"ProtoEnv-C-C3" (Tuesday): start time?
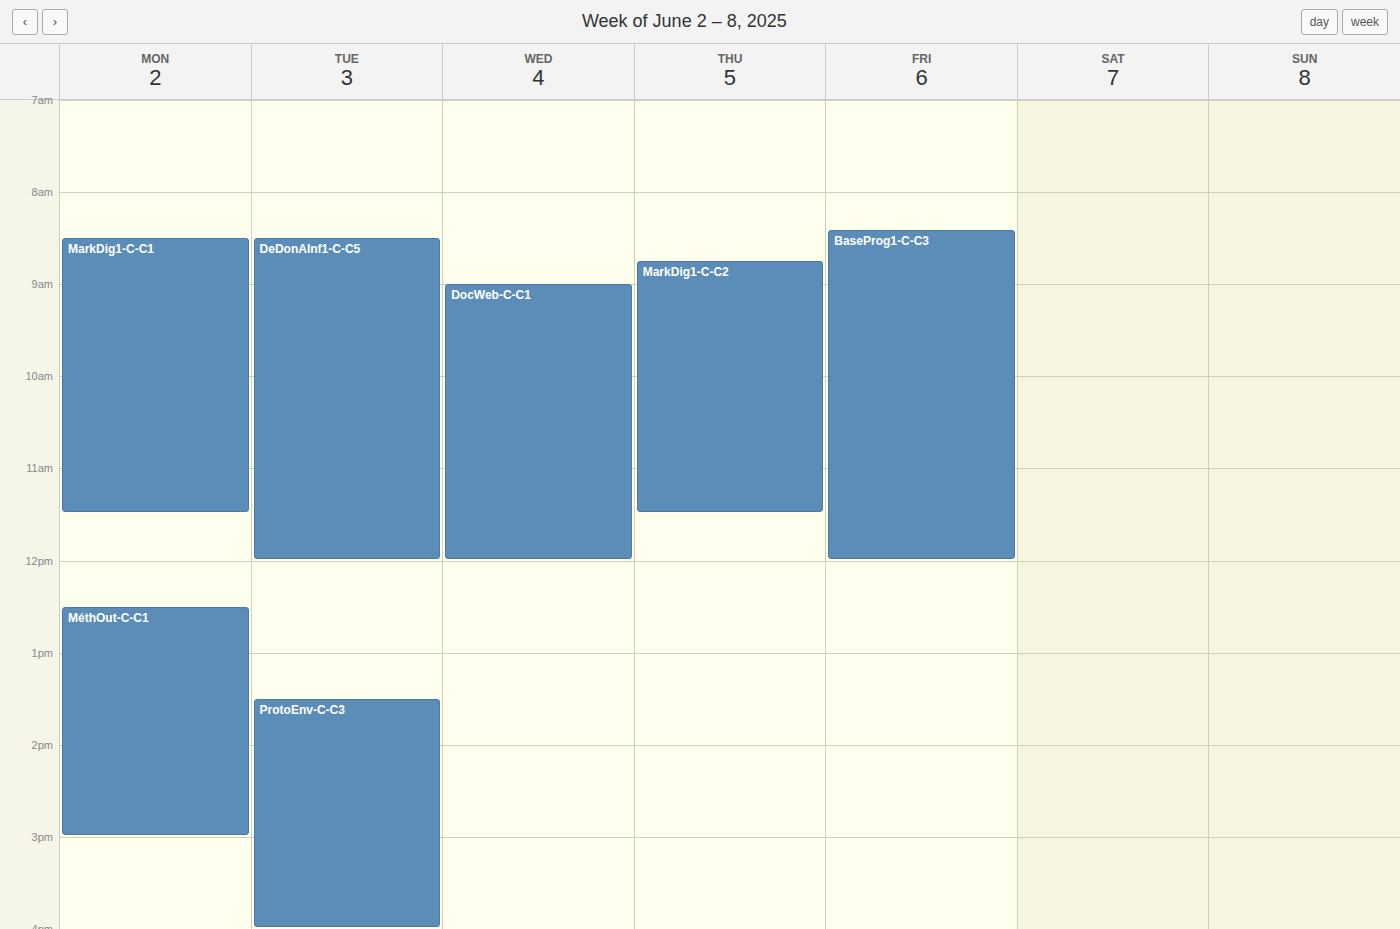
1:30 PM